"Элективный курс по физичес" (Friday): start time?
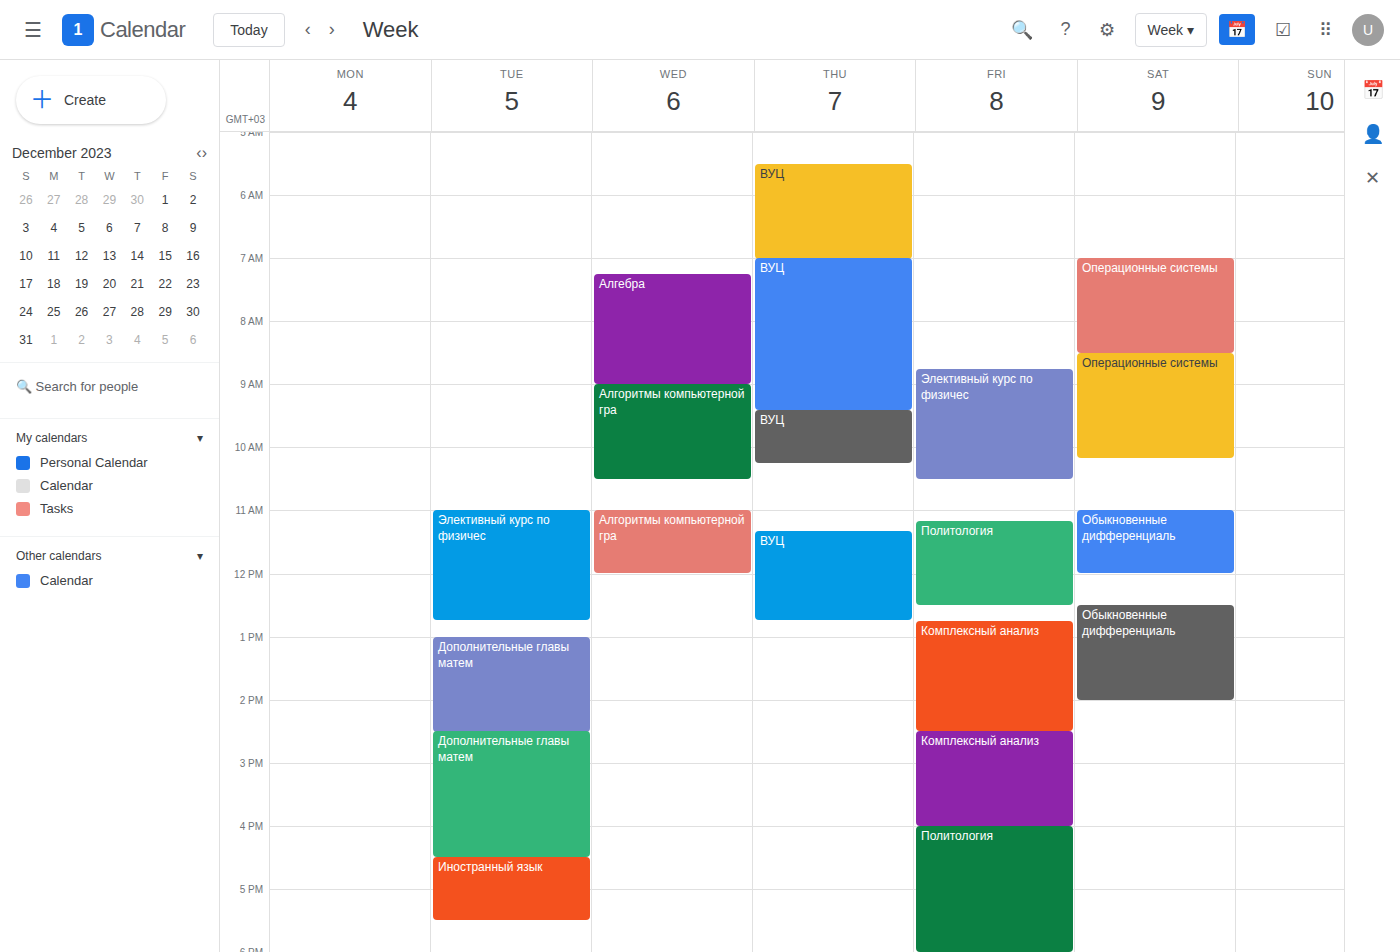
8:45 AM